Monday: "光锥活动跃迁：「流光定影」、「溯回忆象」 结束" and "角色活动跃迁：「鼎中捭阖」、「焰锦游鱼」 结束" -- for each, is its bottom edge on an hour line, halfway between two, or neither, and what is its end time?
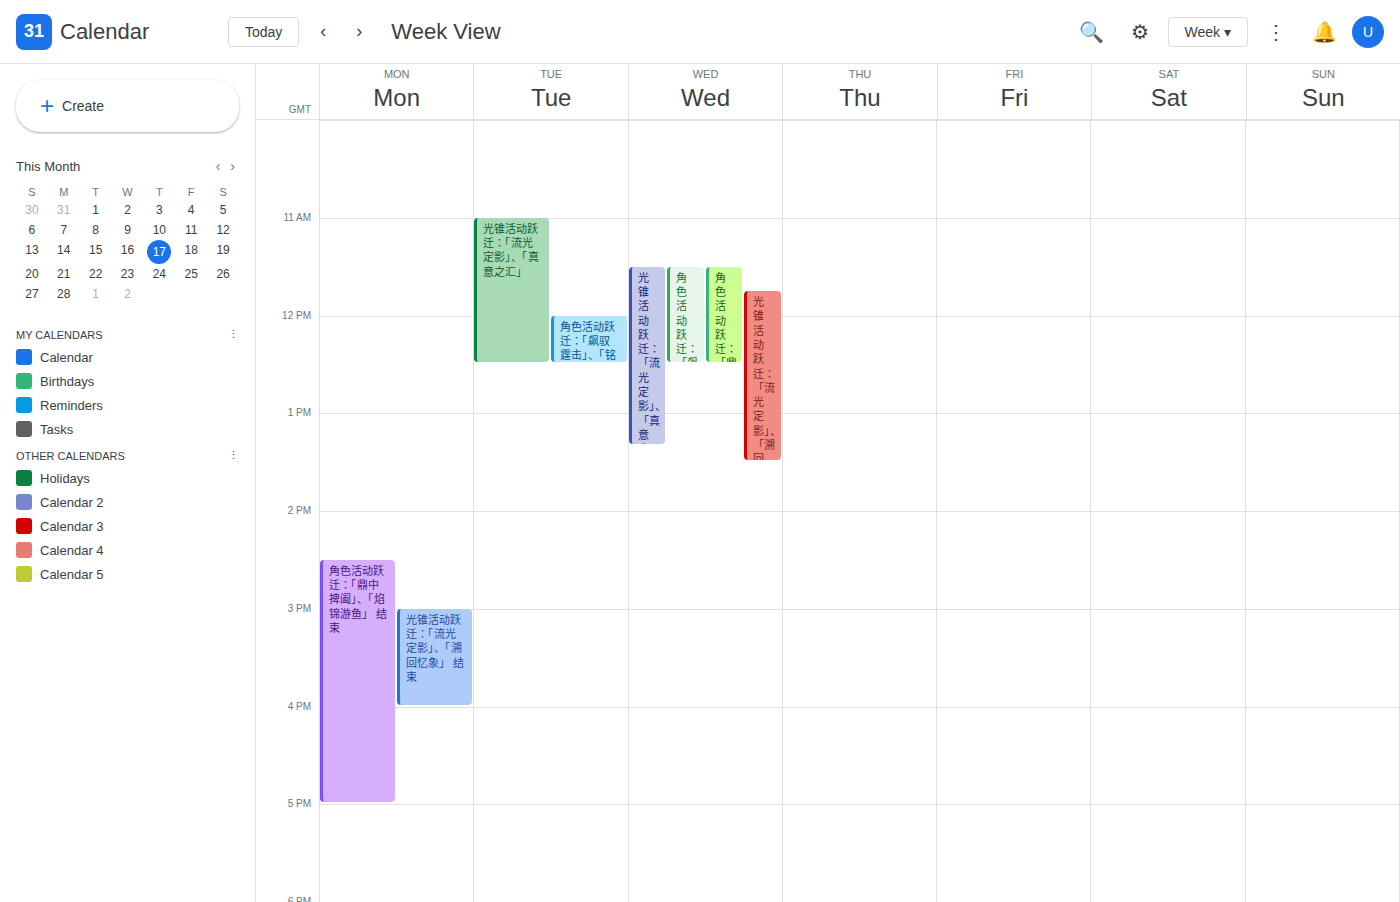
"光锥活动跃迁：「流光定影」、「溯回忆象」 结束": 4:00 PM, exactly on the 4 PM line. "角色活动跃迁：「鼎中捭阖」、「焰锦游鱼」 结束": 5:00 PM, exactly on the 5 PM line.